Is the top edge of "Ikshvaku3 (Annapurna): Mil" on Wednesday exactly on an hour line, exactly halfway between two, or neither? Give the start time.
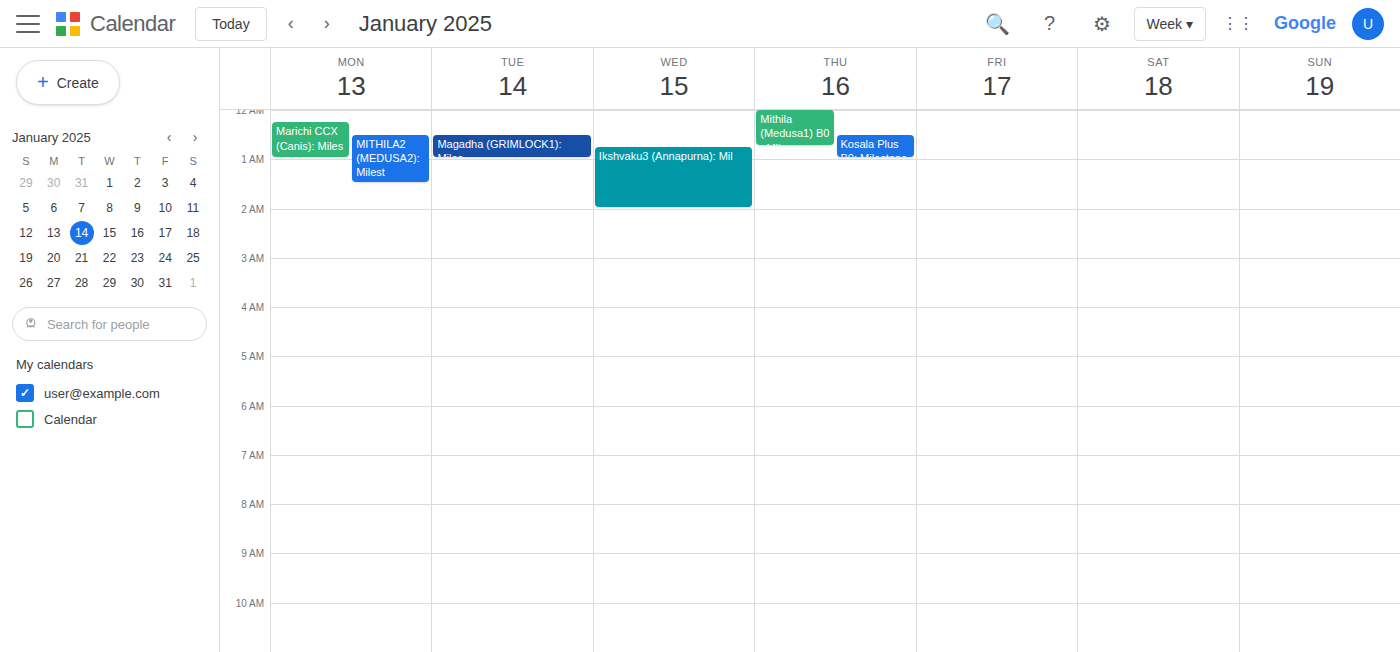
00:45 -- neither: three quarters of the way from the 00:00 line to the 01:00 line.